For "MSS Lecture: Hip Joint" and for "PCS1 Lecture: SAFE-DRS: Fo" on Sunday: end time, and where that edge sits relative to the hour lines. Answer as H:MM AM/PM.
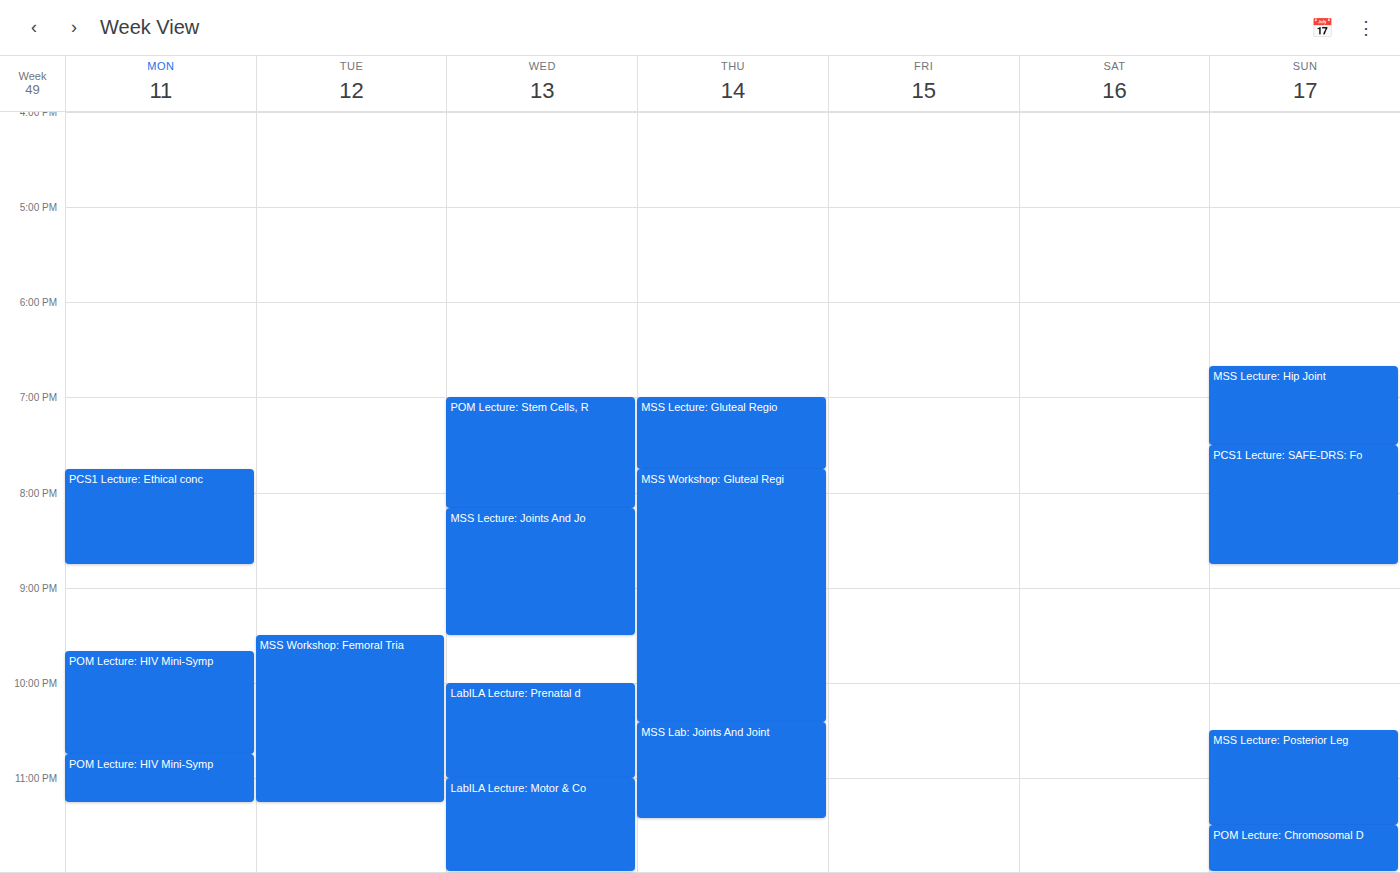
"MSS Lecture: Hip Joint": 7:30 PM, halfway between the 7 PM and 8 PM lines. "PCS1 Lecture: SAFE-DRS: Fo": 8:45 PM, neither: three quarters of the way from the 8 PM line to the 9 PM line.